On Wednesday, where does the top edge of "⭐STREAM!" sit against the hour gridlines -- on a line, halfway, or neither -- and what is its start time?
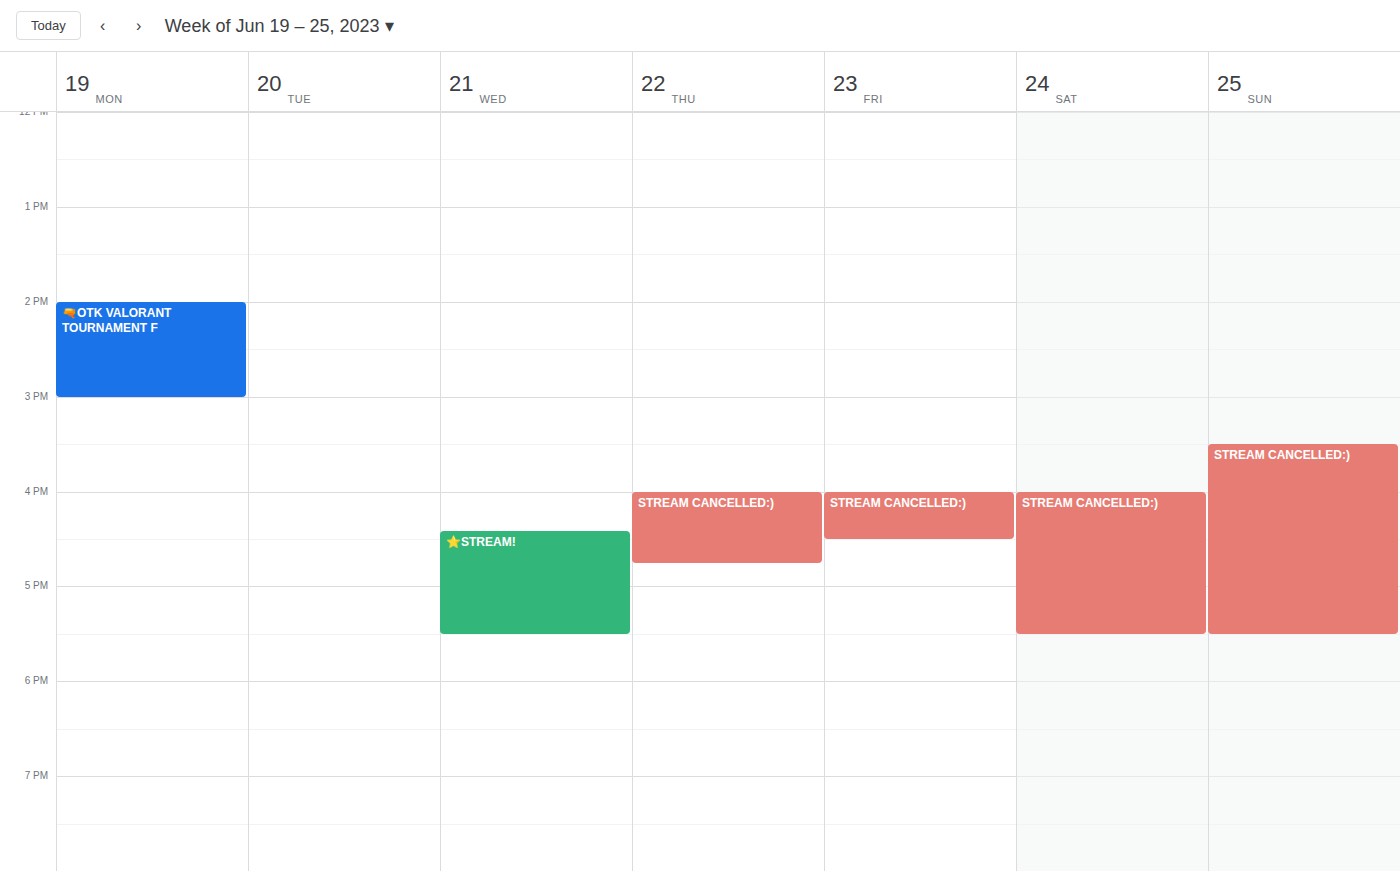
4:25 PM -- neither: 25 minutes below the 4 PM line and 35 minutes above the 5 PM line.